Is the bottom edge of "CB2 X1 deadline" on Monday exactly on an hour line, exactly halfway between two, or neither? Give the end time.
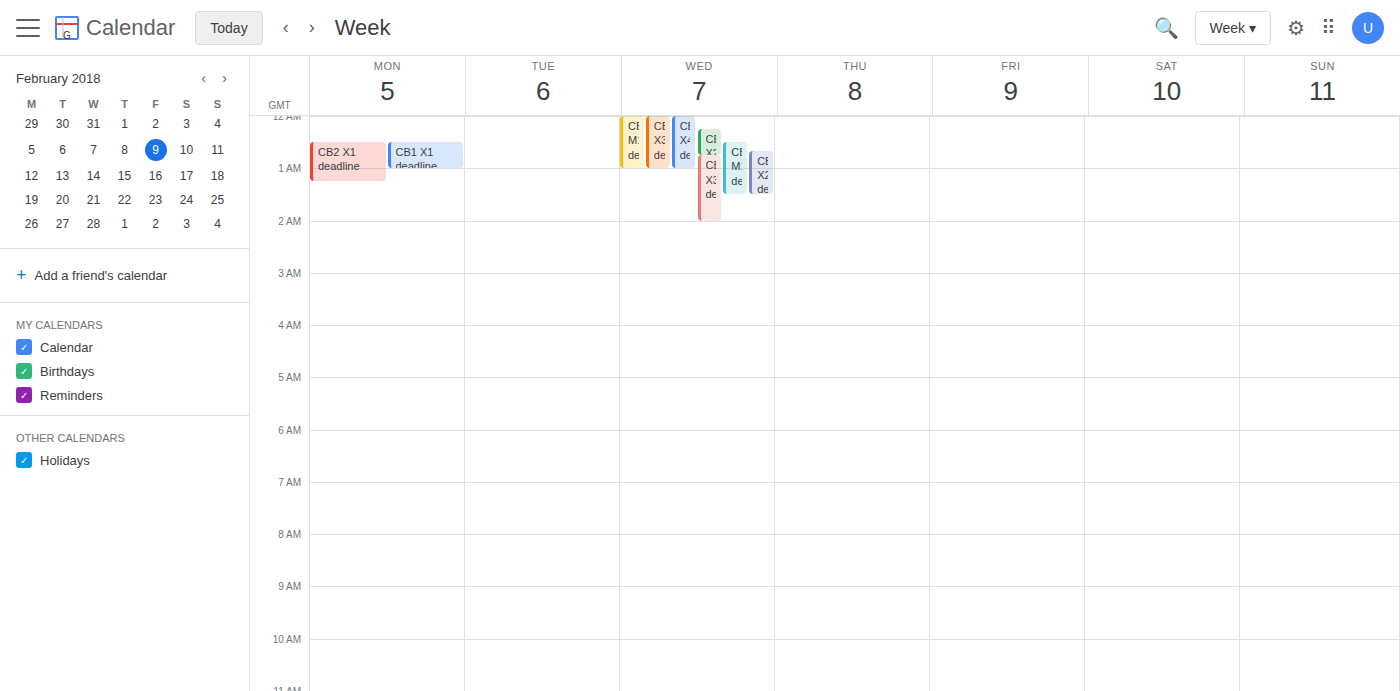
1:15 AM -- neither: a quarter of the way from the 1 AM line to the 2 AM line.